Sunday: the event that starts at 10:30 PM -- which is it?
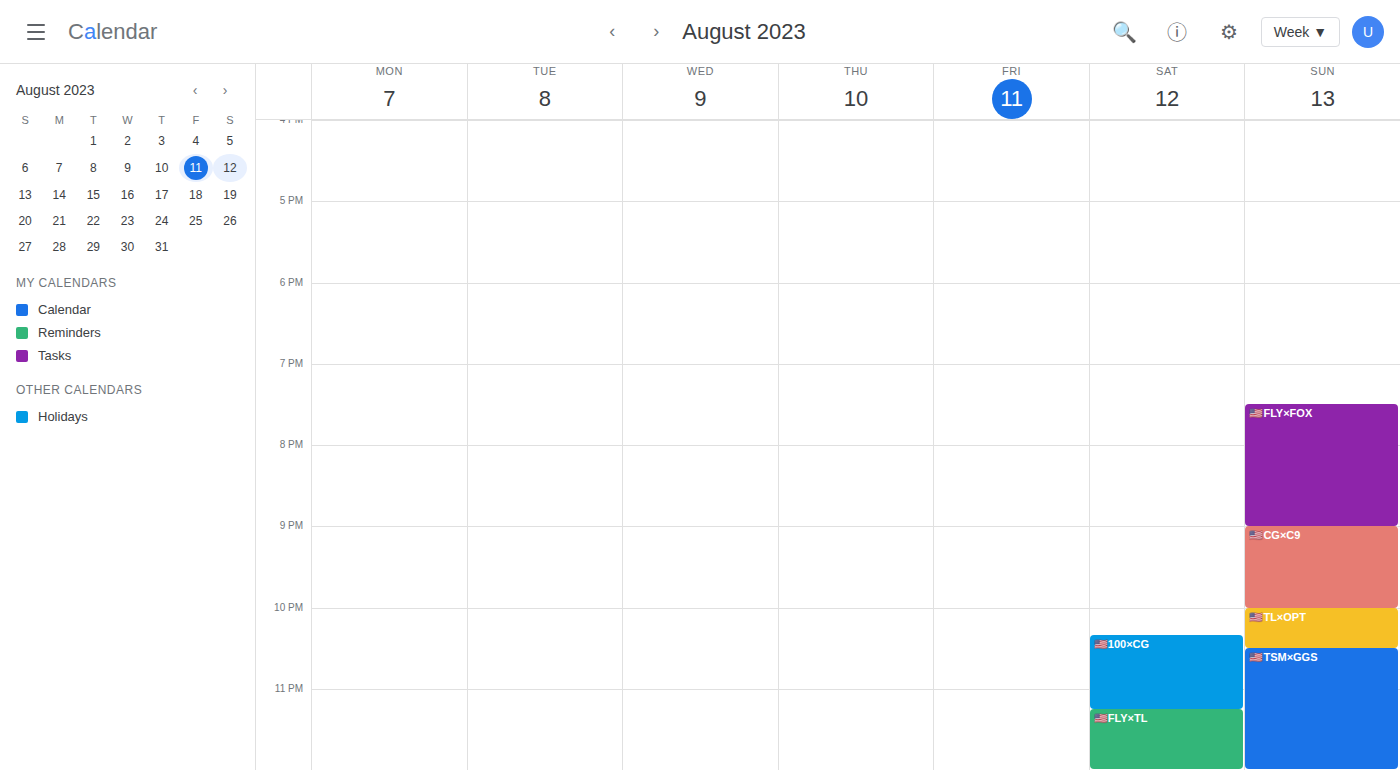
"🇺🇸TSM×GGS"